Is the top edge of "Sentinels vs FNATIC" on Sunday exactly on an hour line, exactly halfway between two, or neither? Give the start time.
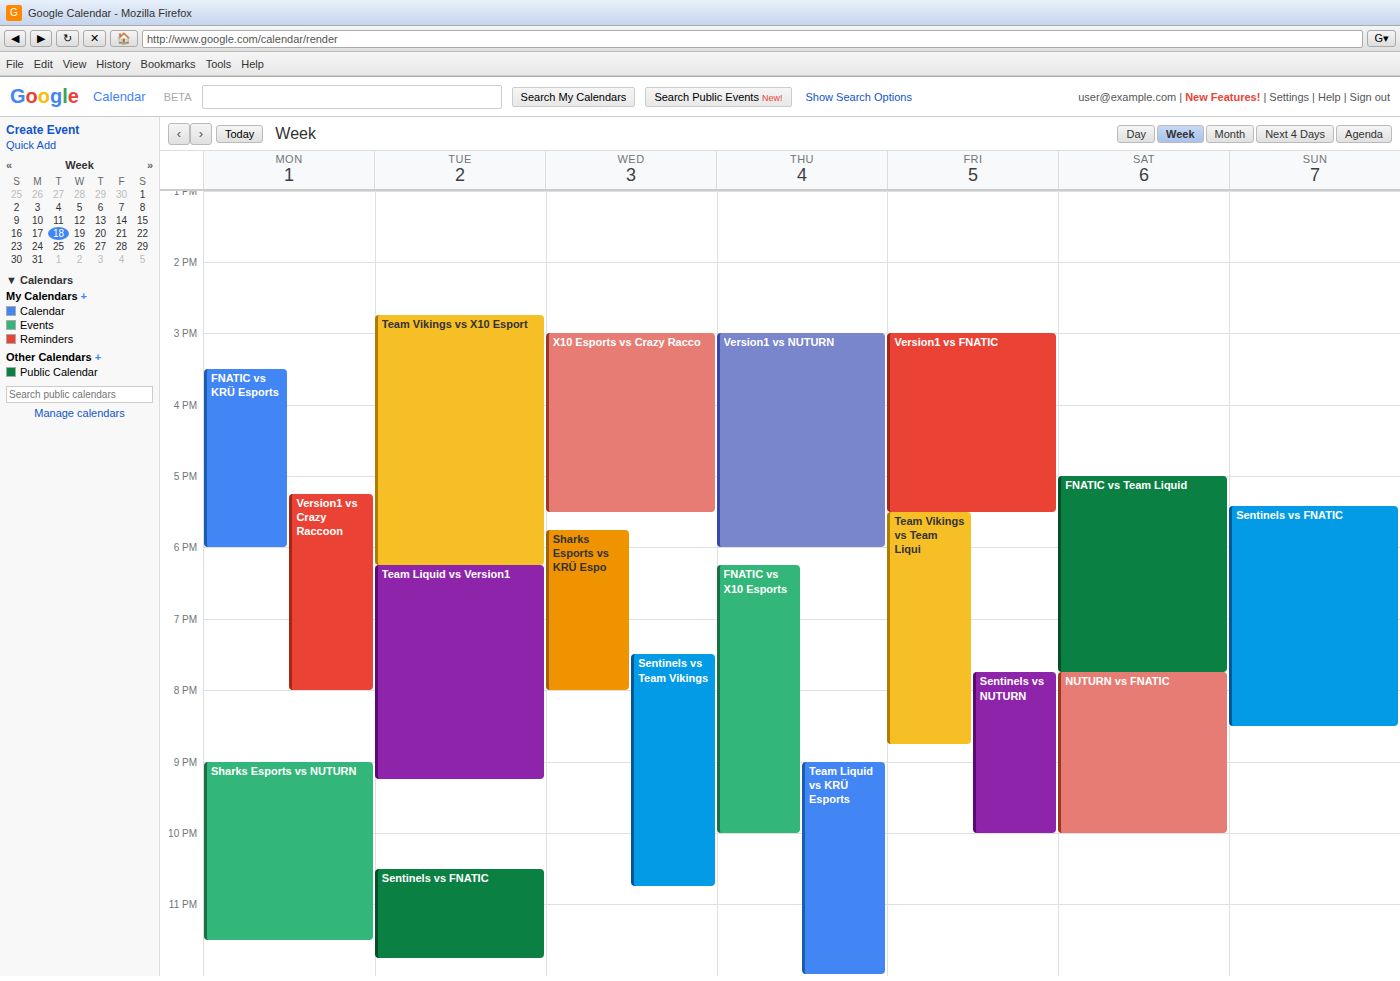
5:25 PM -- neither: 25 minutes below the 5 PM line and 35 minutes above the 6 PM line.